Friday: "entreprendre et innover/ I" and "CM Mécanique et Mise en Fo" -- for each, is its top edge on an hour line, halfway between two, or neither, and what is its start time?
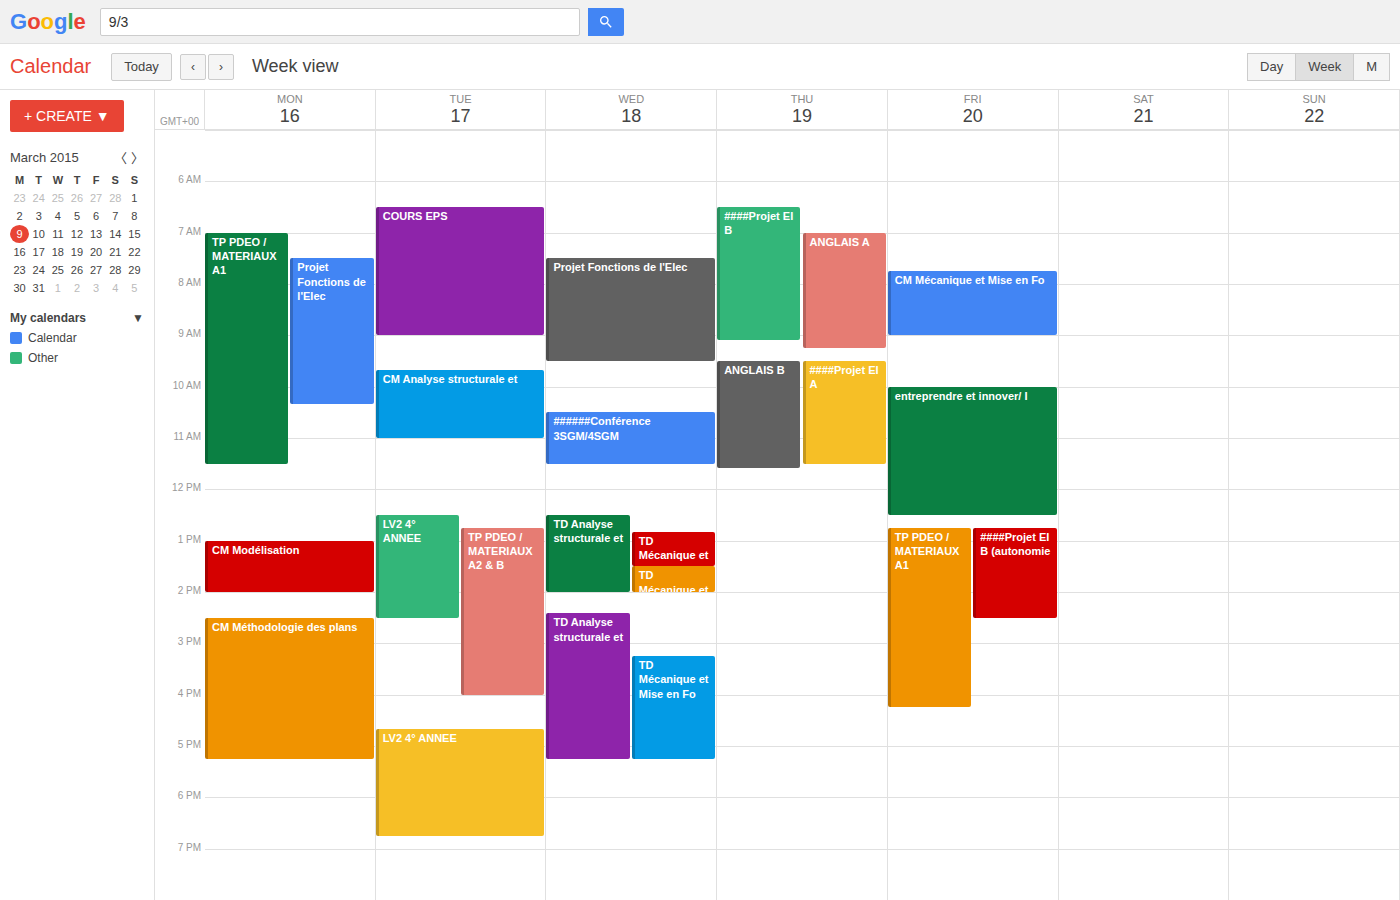
"entreprendre et innover/ I": 10:00 AM, exactly on the 10 AM line. "CM Mécanique et Mise en Fo": 7:45 AM, neither: three quarters of the way from the 7 AM line to the 8 AM line.